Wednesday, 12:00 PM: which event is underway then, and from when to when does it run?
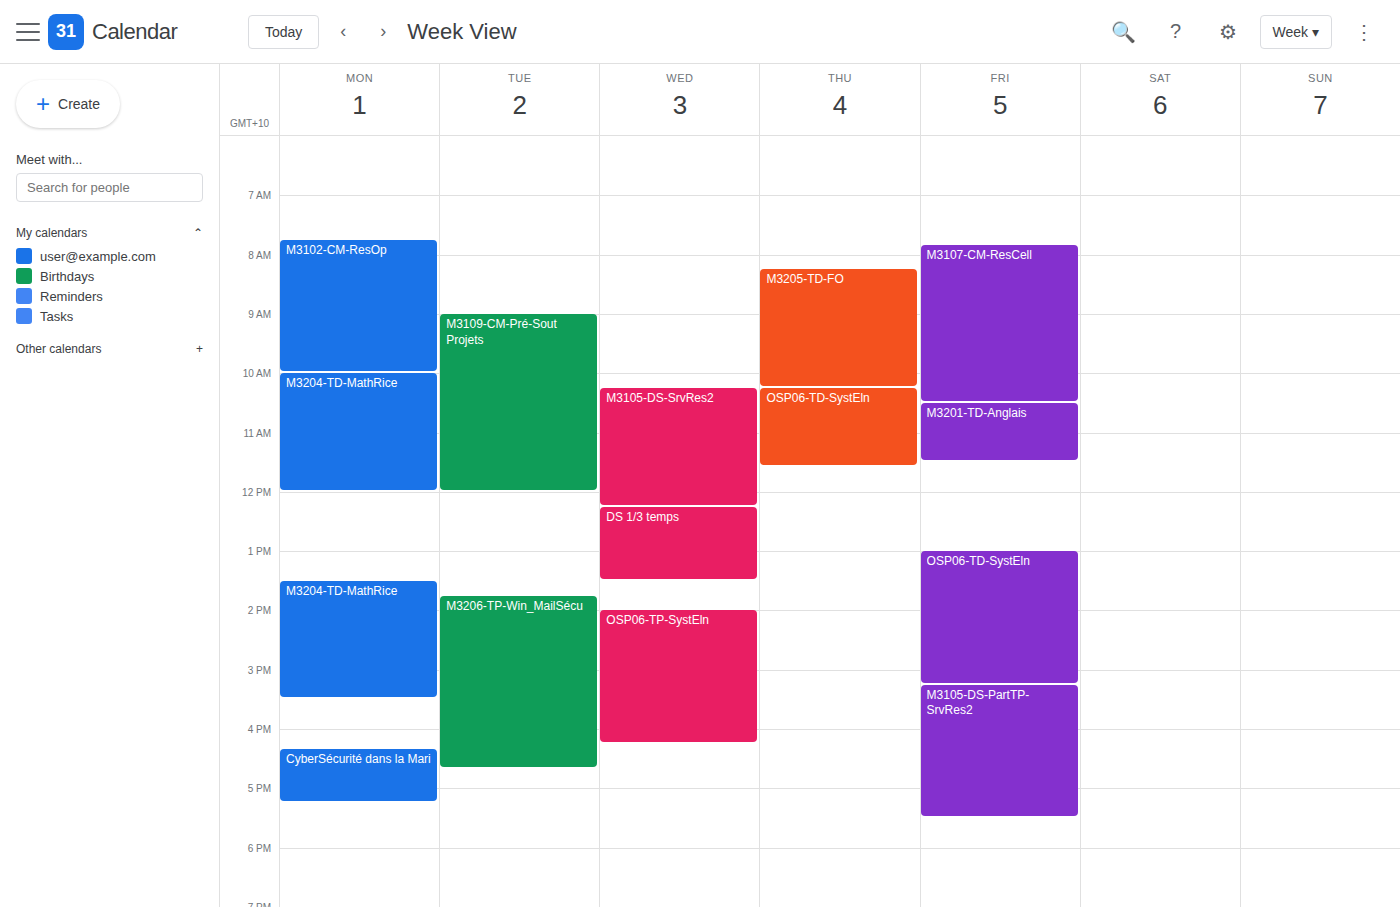
"M3105-DS-SrvRes2", 10:15 AM to 12:15 PM